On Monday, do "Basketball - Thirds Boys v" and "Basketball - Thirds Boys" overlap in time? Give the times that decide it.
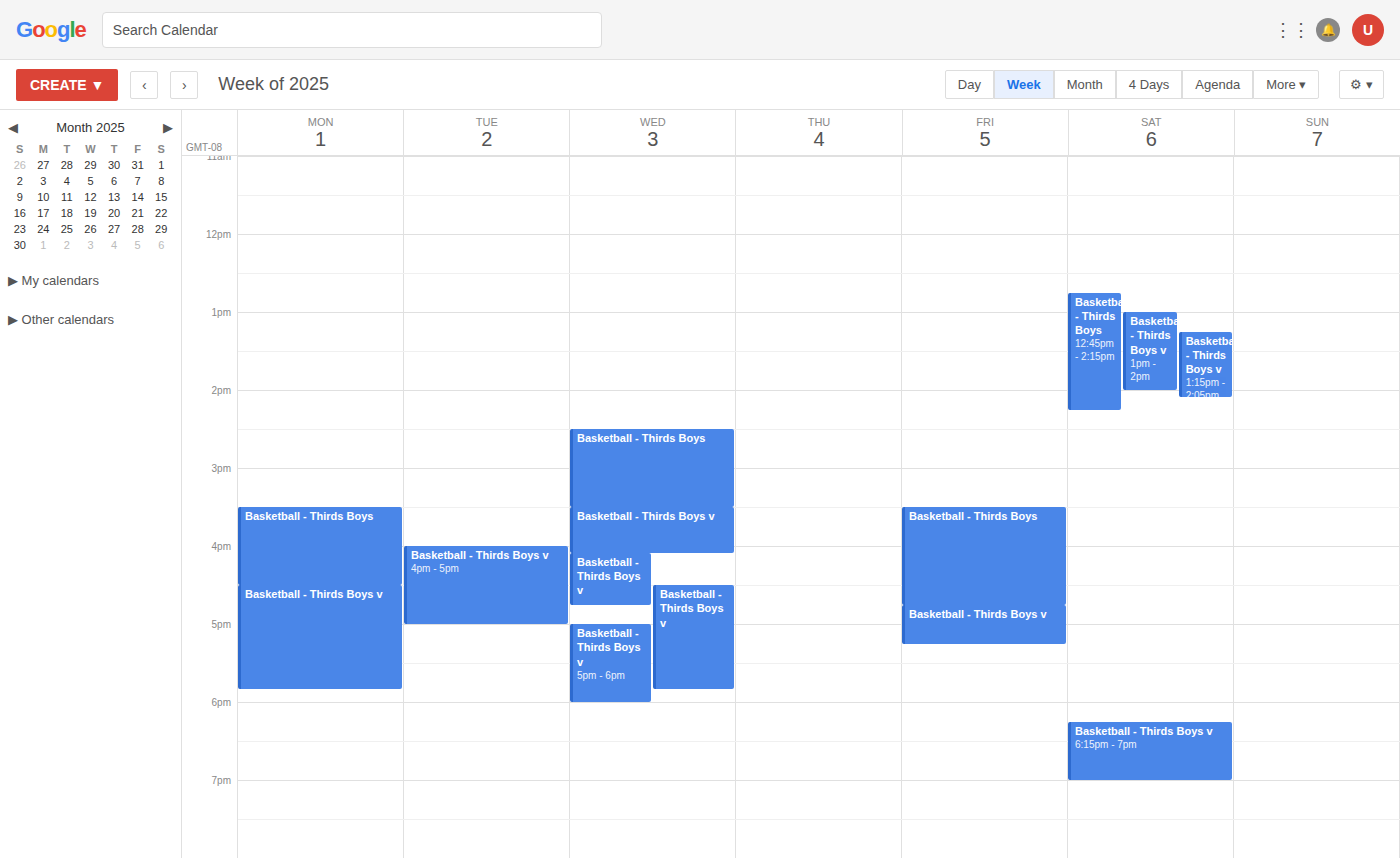
"Basketball - Thirds Boys" ends at 16:30, exactly when "Basketball - Thirds Boys v" starts -- they touch but do not overlap.